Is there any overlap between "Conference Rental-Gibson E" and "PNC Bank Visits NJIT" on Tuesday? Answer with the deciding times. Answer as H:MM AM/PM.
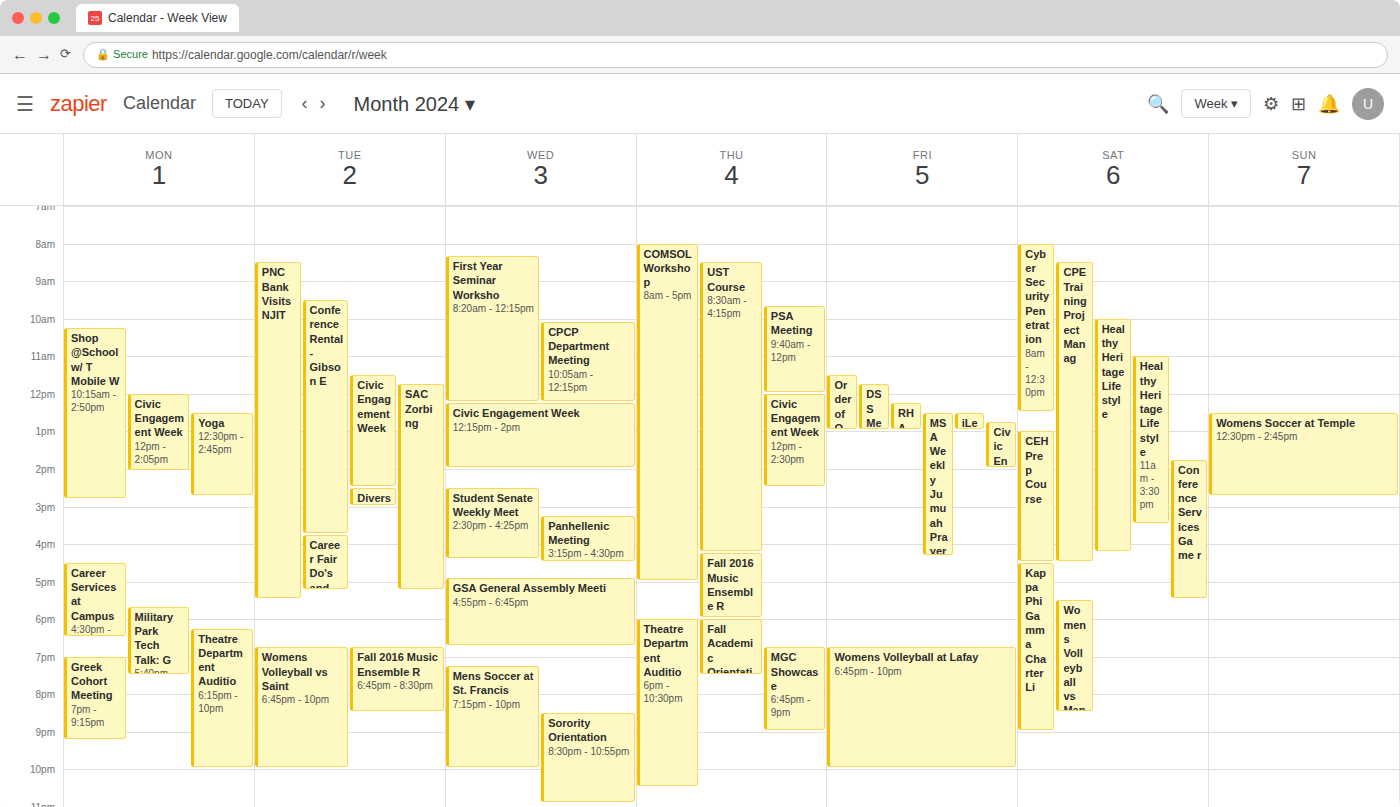
"Conference Rental-Gibson E" runs 9:30 AM to 3:45 PM, inside "PNC Bank Visits NJIT" -- they overlap.